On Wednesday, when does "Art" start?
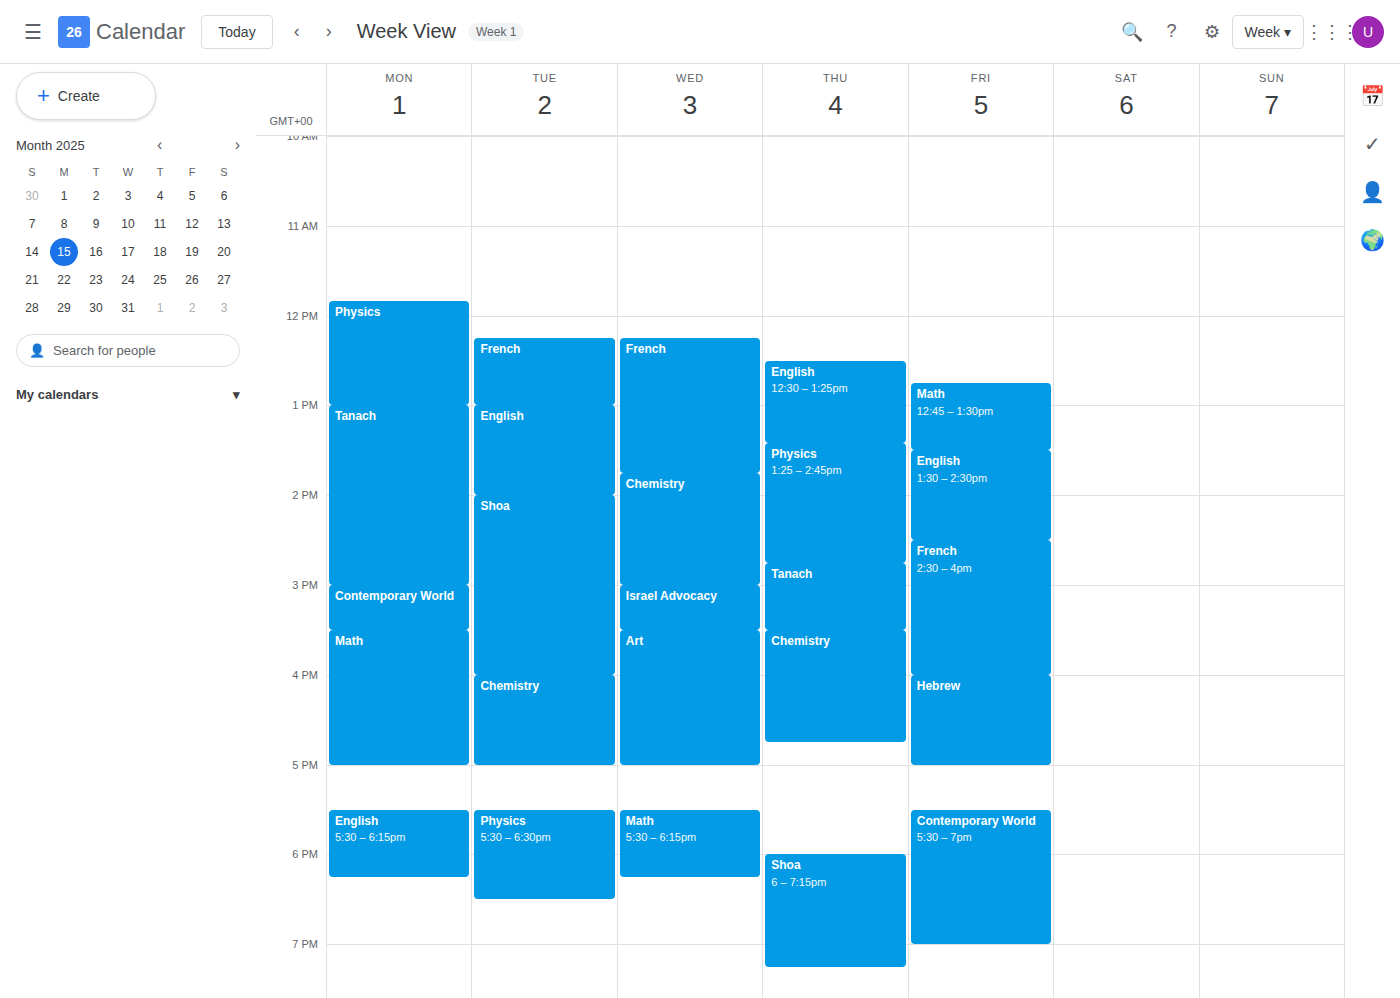
3:30 PM